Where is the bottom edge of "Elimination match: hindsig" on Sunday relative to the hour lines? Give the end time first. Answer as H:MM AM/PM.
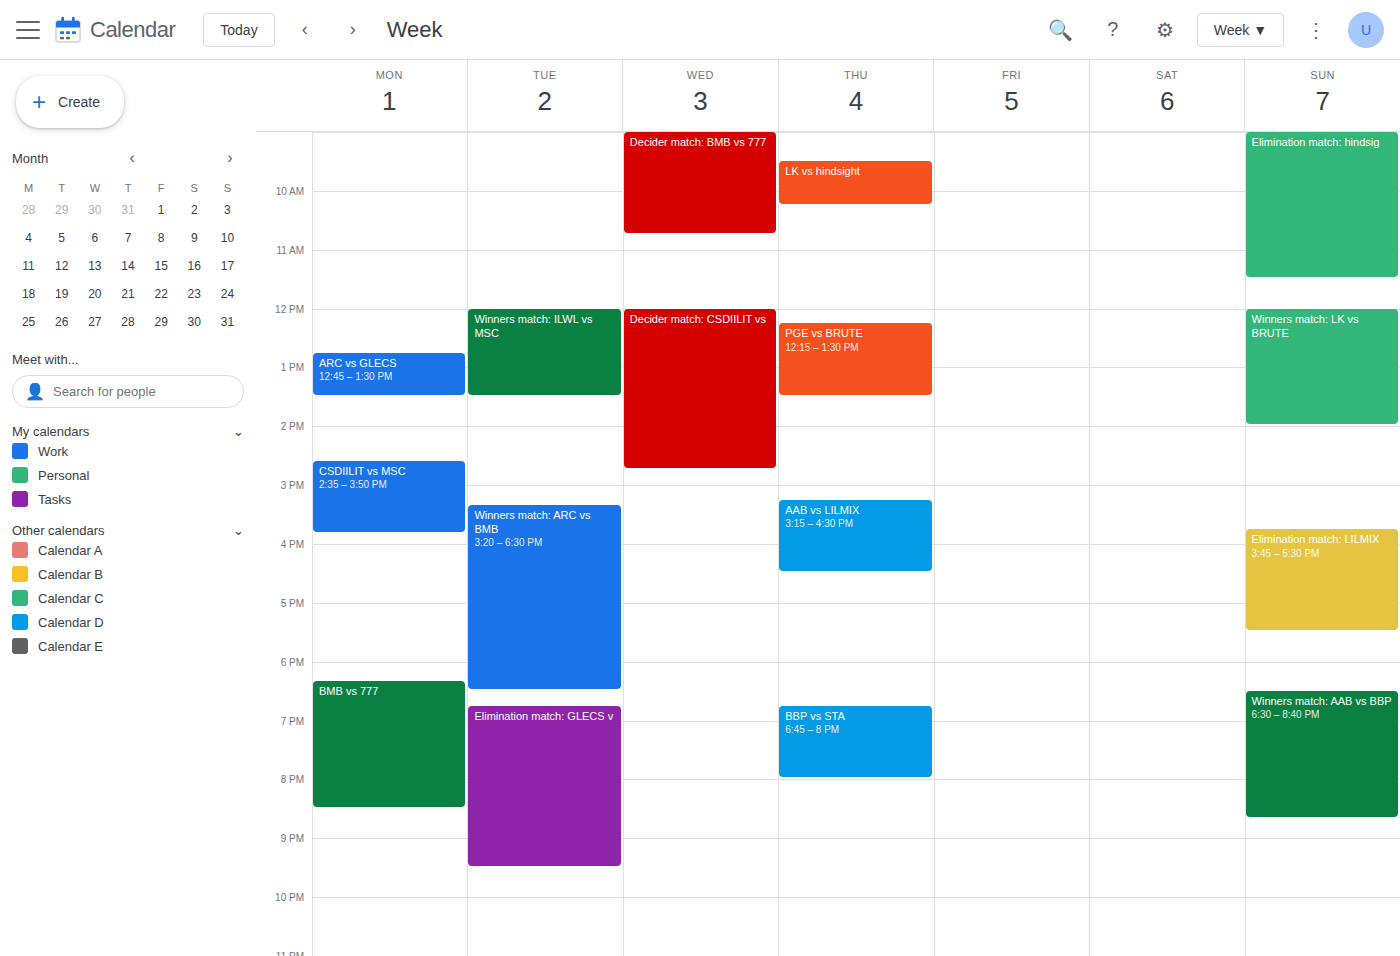
11:30 AM -- halfway between the 11 AM and 12 PM lines.